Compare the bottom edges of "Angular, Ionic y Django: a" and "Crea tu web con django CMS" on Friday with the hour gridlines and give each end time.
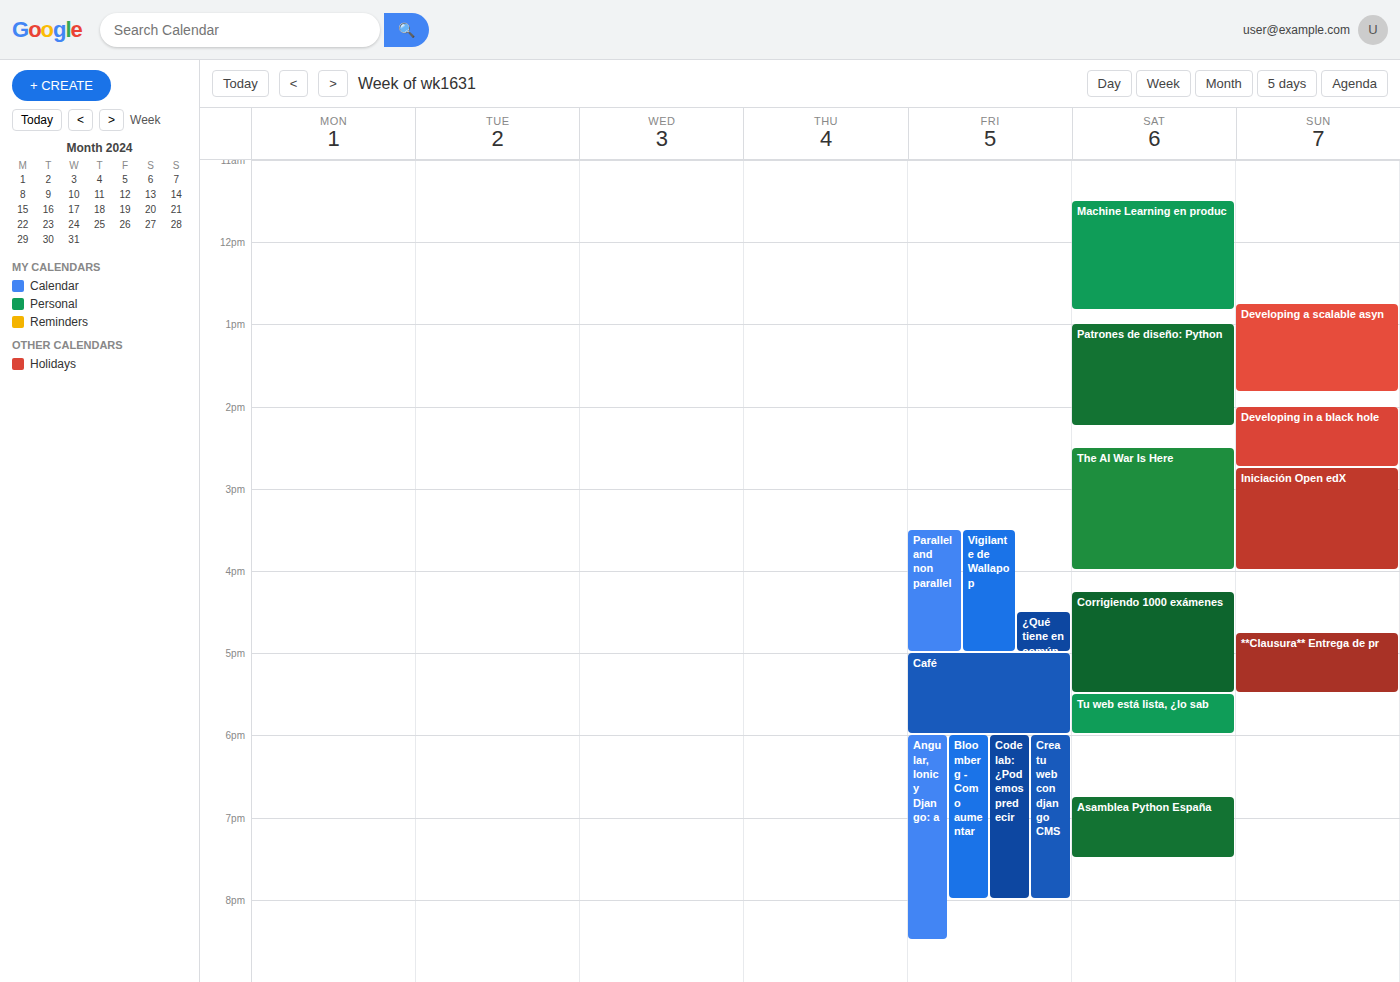
"Angular, Ionic y Django: a": 20:30, halfway between the 20:00 and 21:00 lines. "Crea tu web con django CMS": 20:00, exactly on the 20:00 line.